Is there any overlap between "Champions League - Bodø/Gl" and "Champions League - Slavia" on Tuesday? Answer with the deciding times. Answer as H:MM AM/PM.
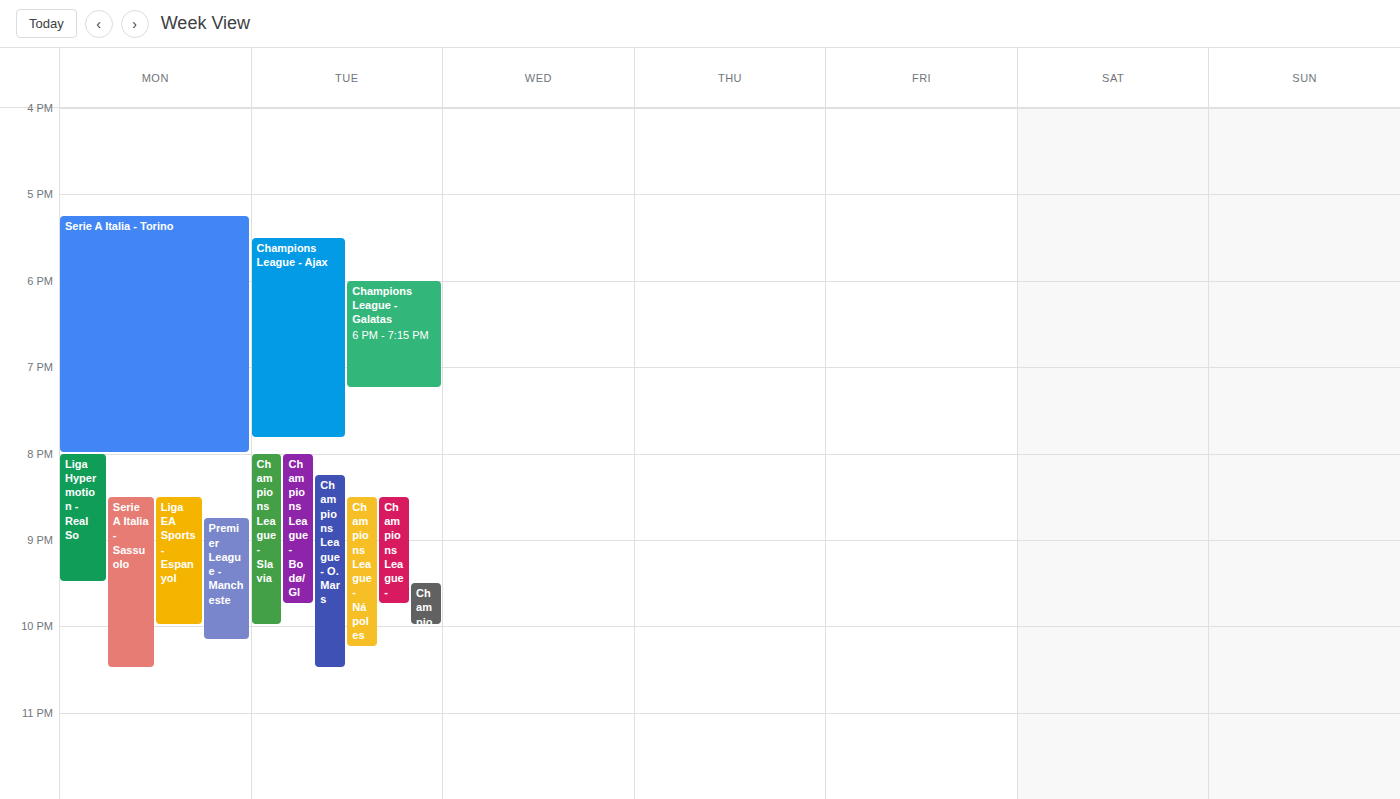
"Champions League - Bodø/Gl" runs 8:00 PM to 9:45 PM, inside "Champions League - Slavia" -- they overlap.